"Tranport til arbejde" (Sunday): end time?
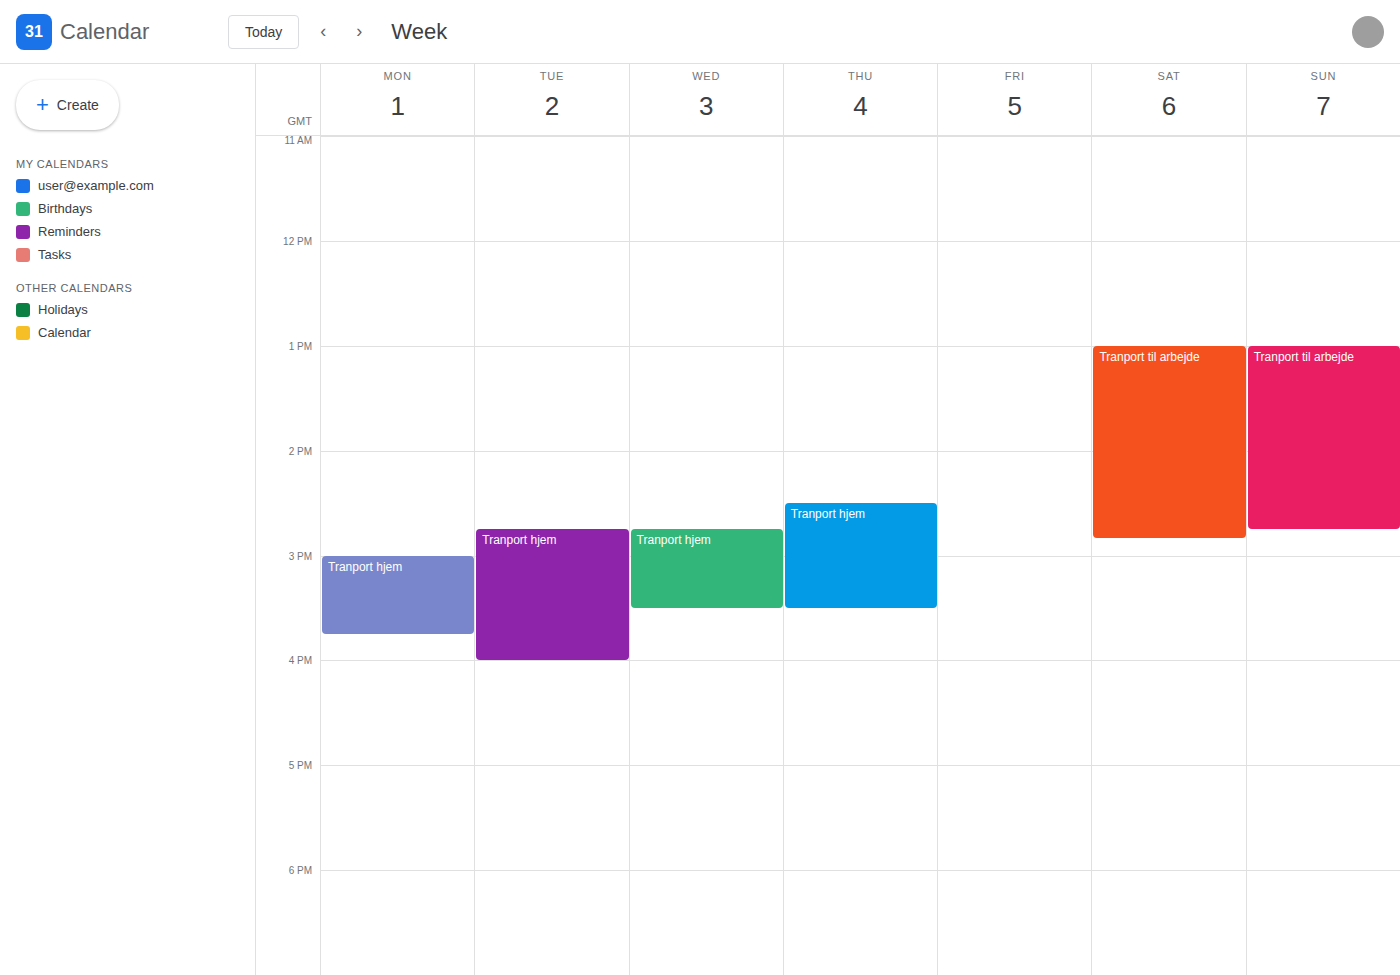
2:45 PM